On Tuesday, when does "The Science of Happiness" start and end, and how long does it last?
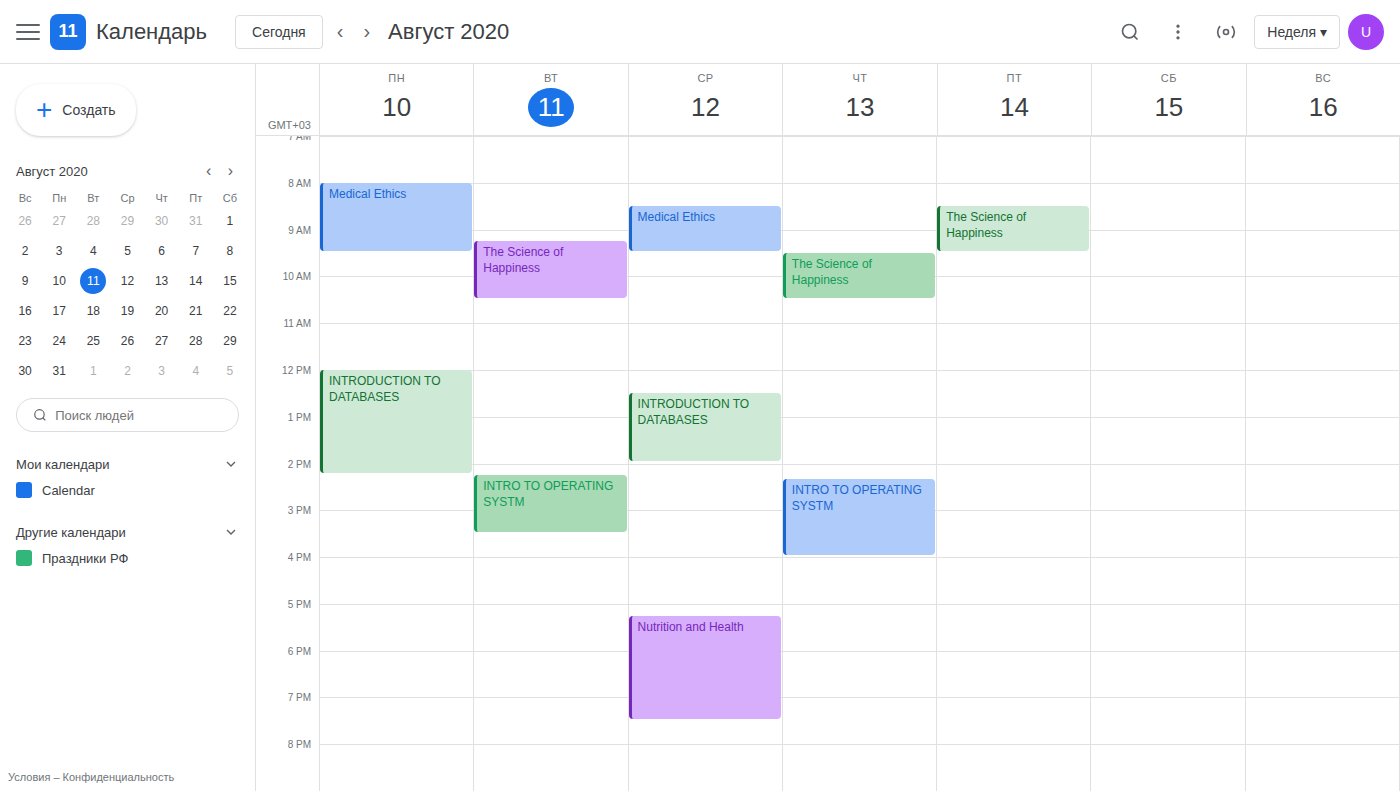
09:15 to 10:30, 1 hour 15 minutes